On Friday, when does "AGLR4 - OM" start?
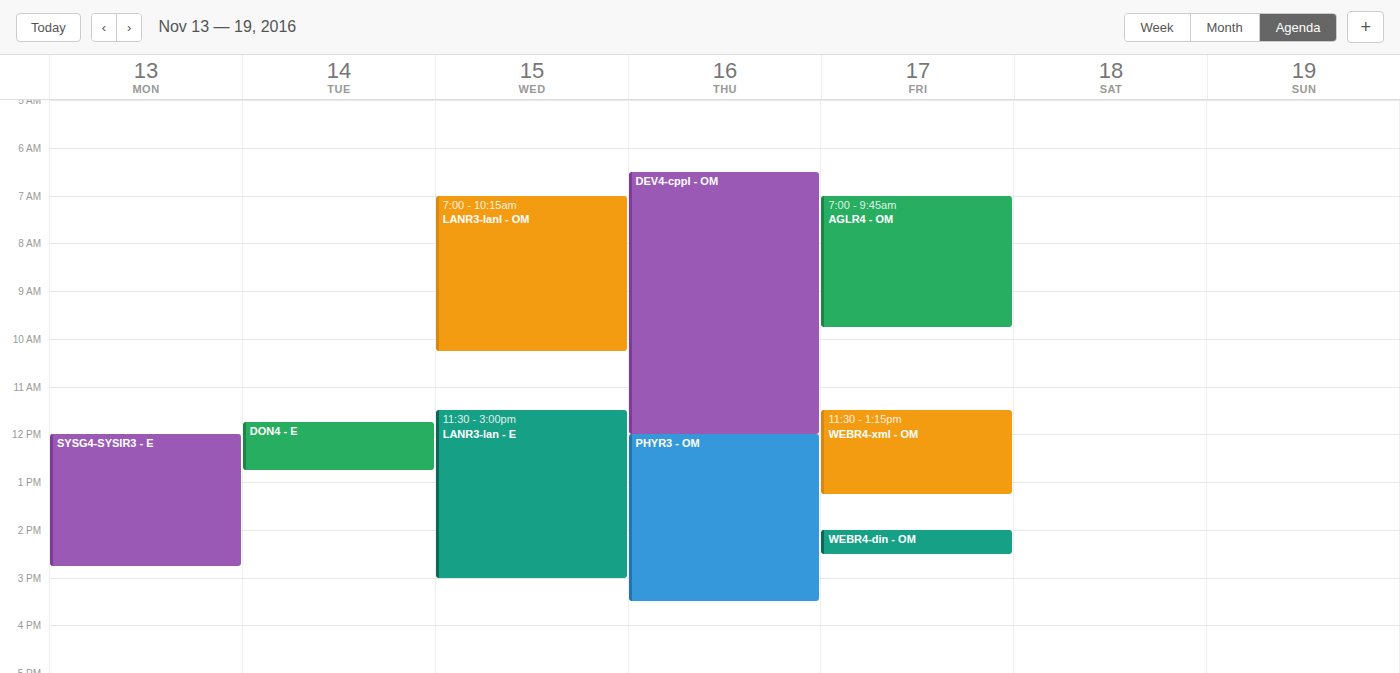
7:00 AM